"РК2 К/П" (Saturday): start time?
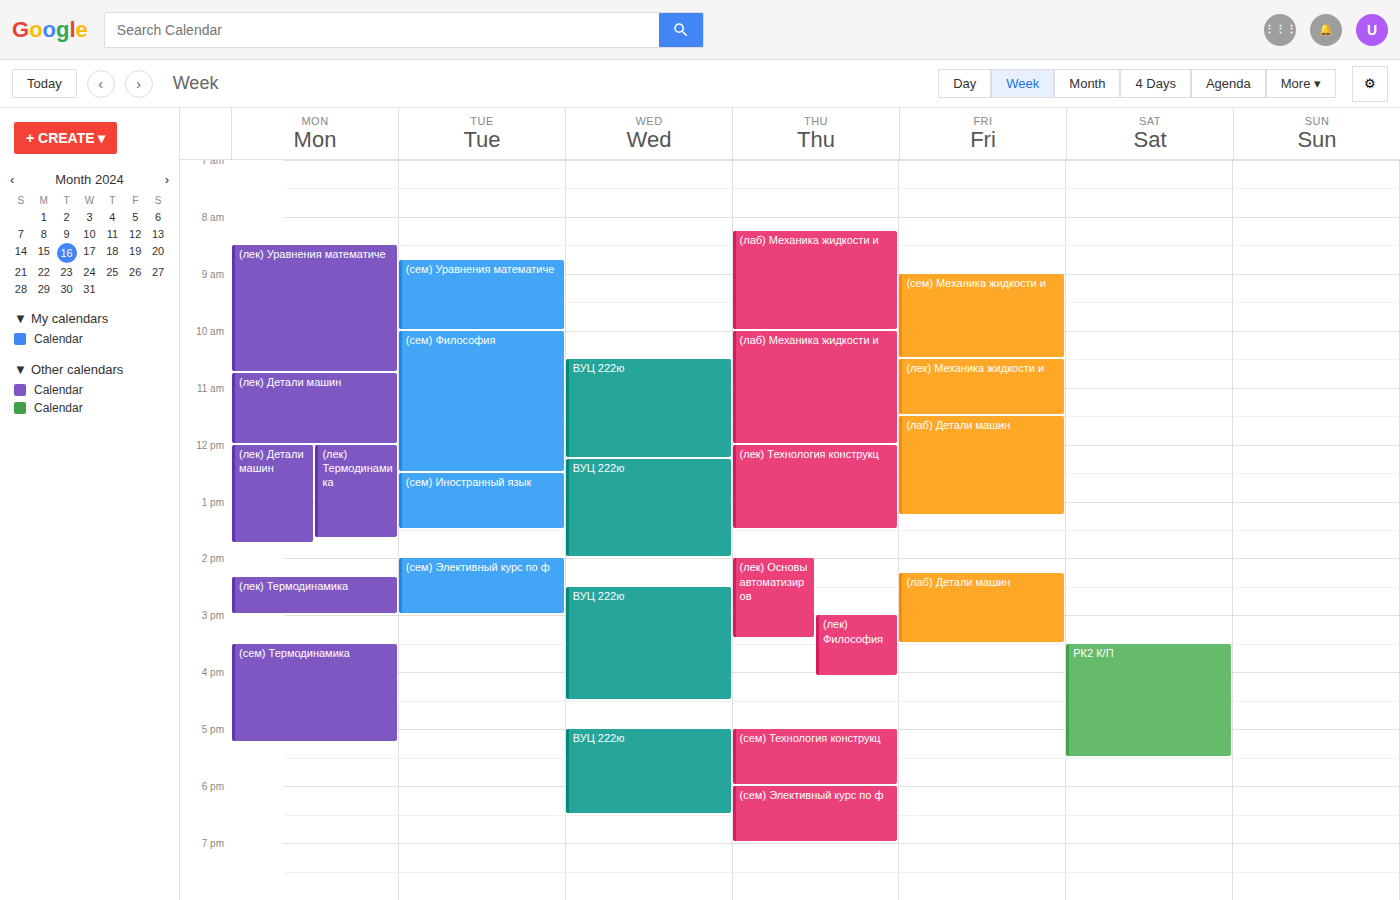
3:30 PM